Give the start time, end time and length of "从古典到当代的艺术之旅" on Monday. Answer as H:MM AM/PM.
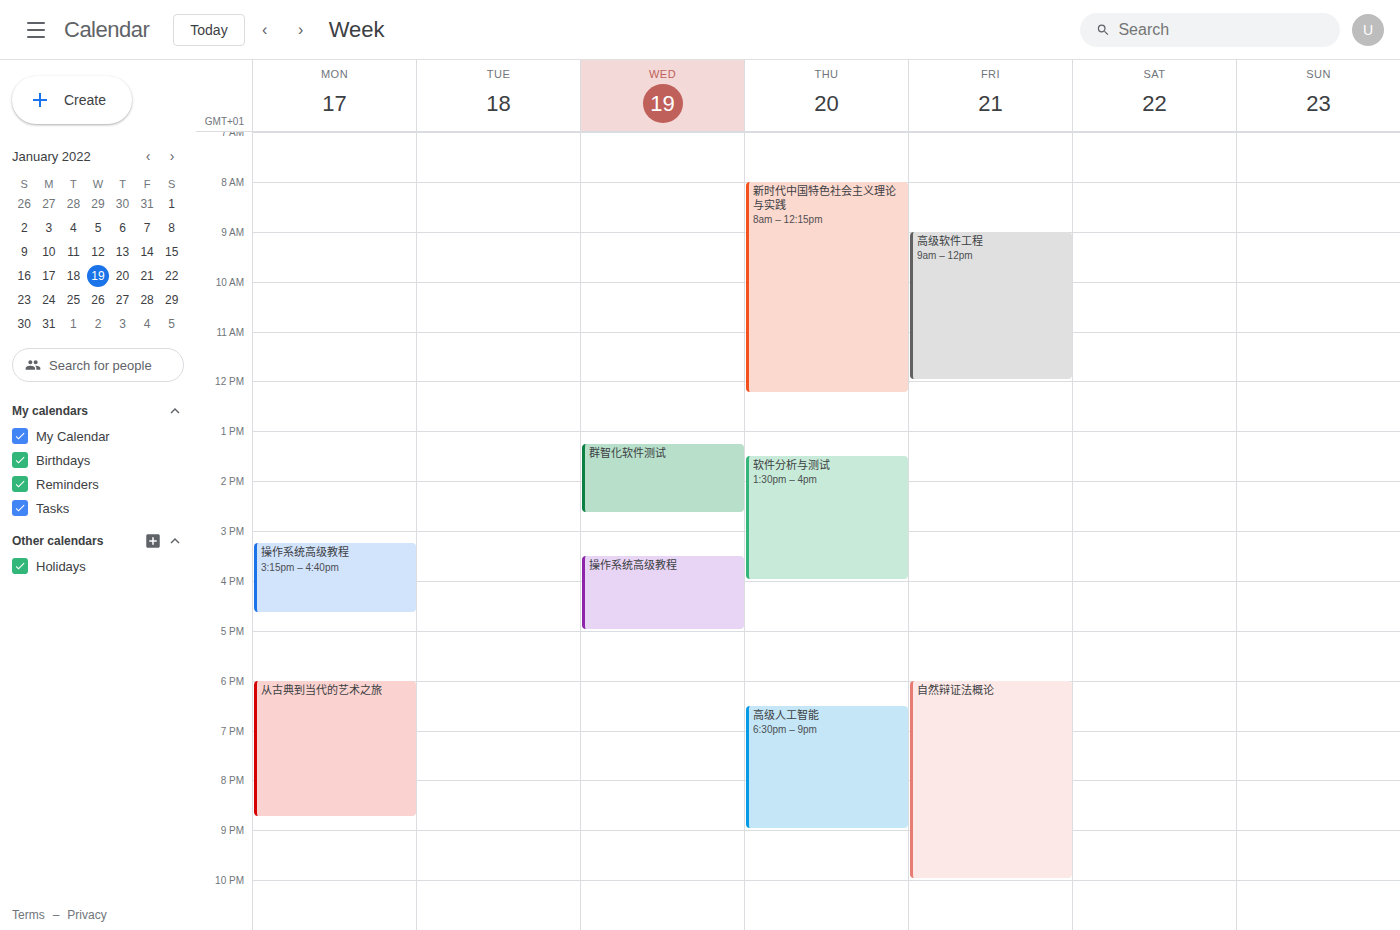
6:00 PM to 8:45 PM, 2 hours 45 minutes